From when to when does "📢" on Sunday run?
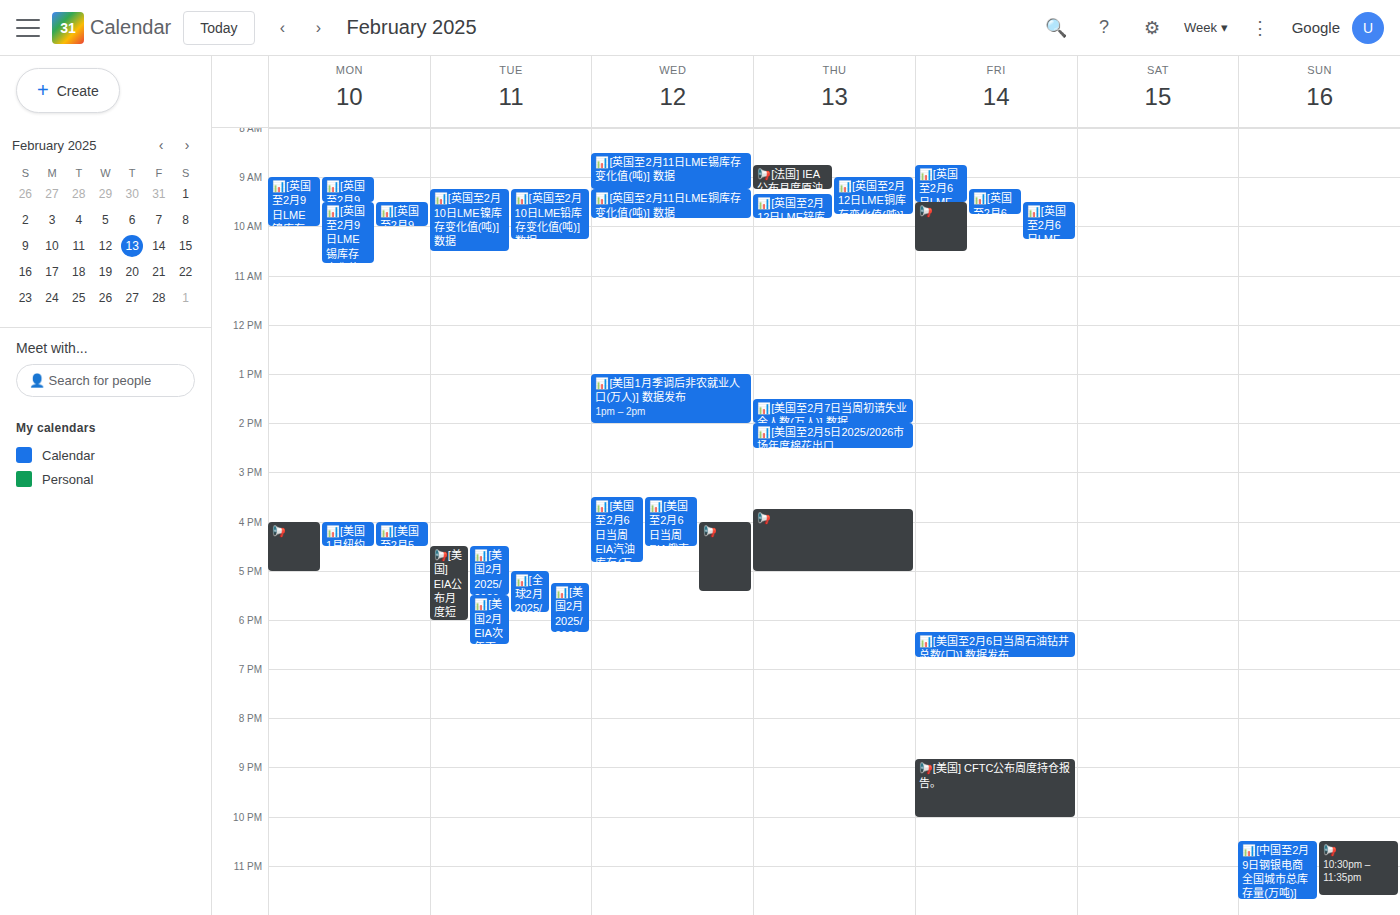
22:30 to 23:35